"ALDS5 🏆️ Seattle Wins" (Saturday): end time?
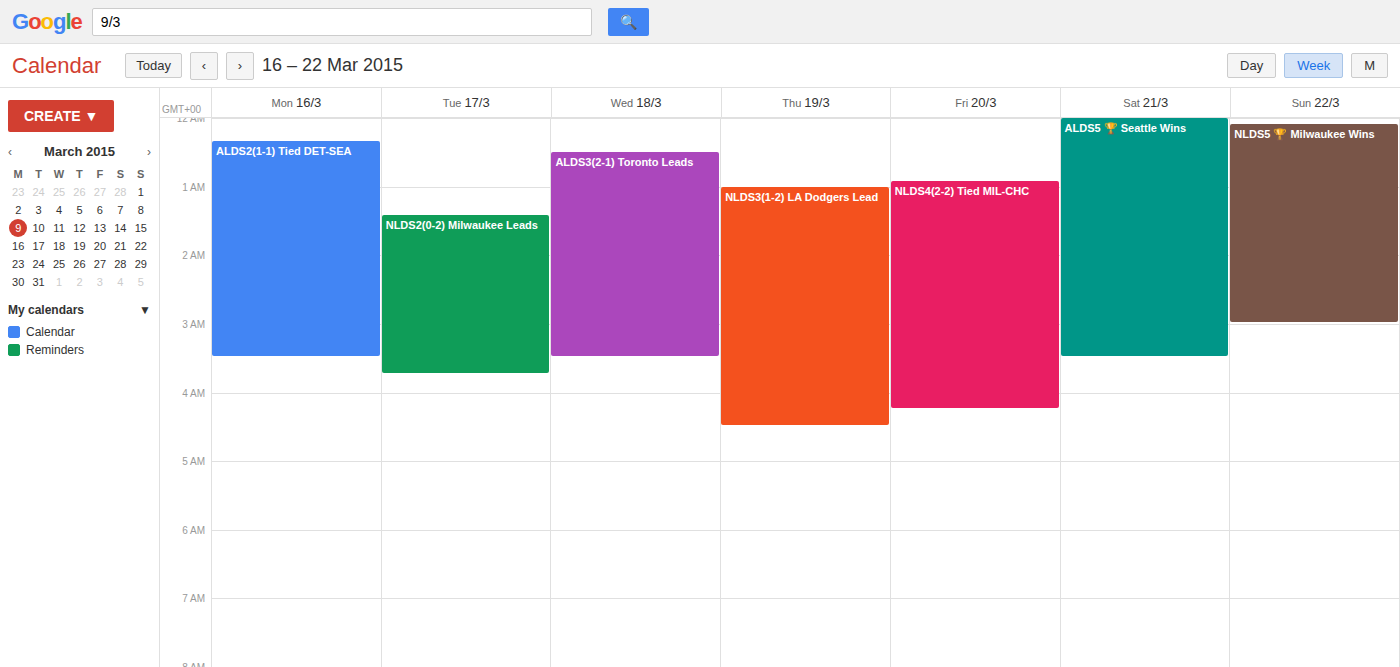
3:30 AM